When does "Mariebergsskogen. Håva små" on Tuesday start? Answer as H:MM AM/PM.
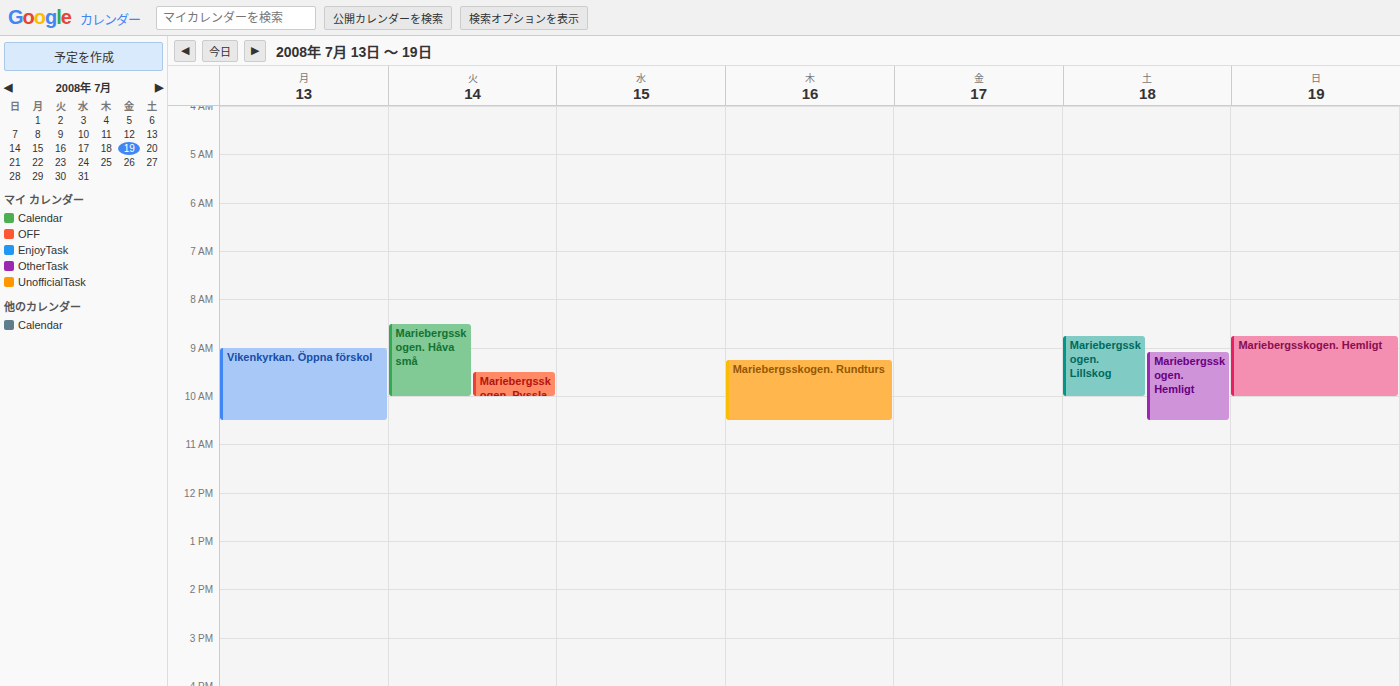
8:30 AM